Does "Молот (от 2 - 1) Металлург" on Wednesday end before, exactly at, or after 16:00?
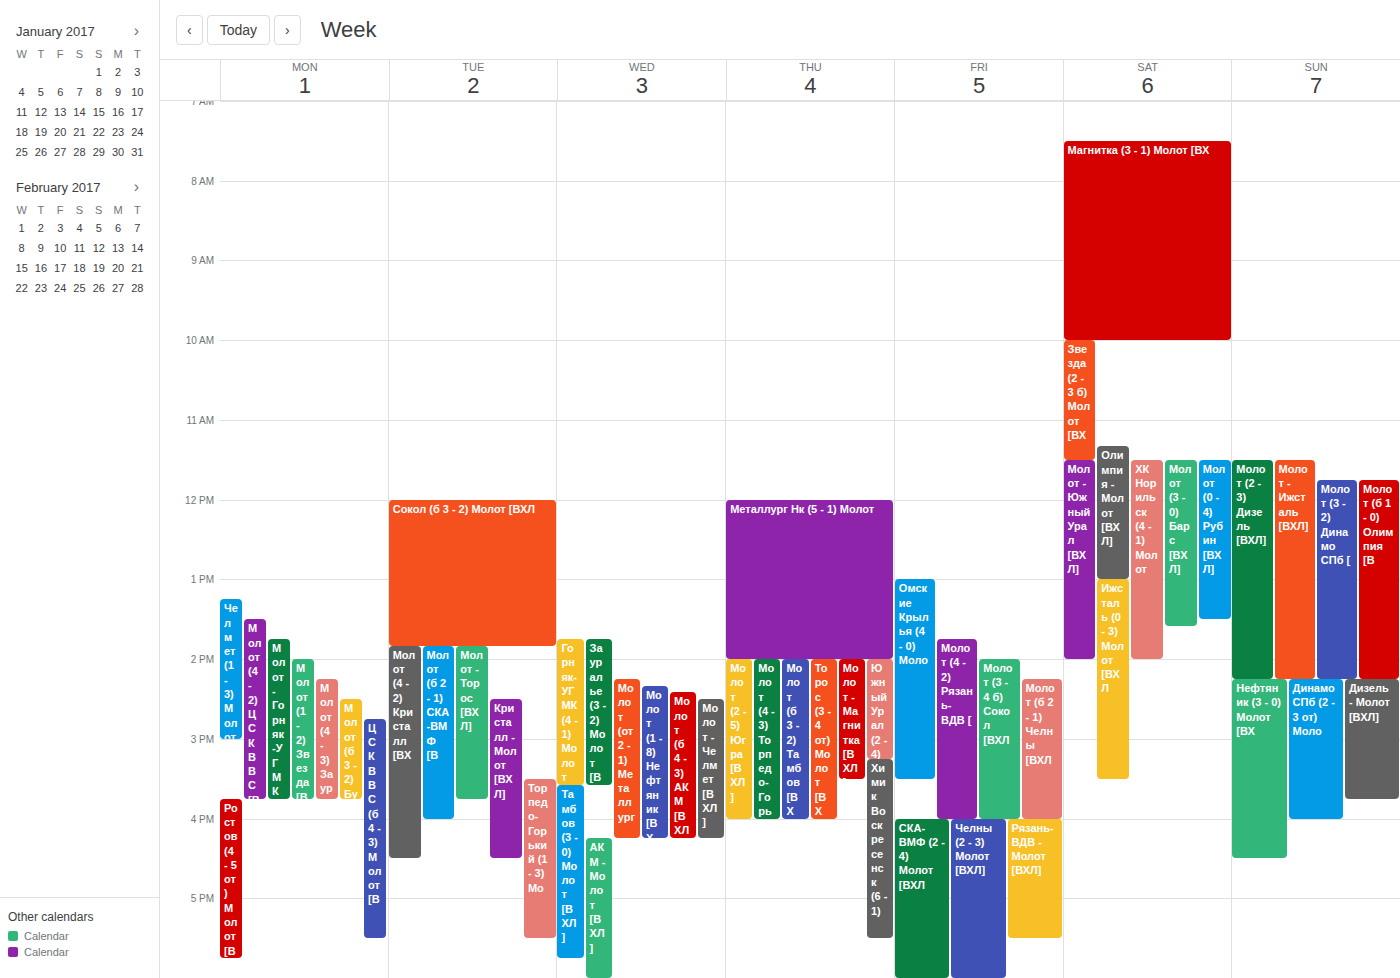
16:15 -- after 16:00, 15 minutes below the 16:00 line.